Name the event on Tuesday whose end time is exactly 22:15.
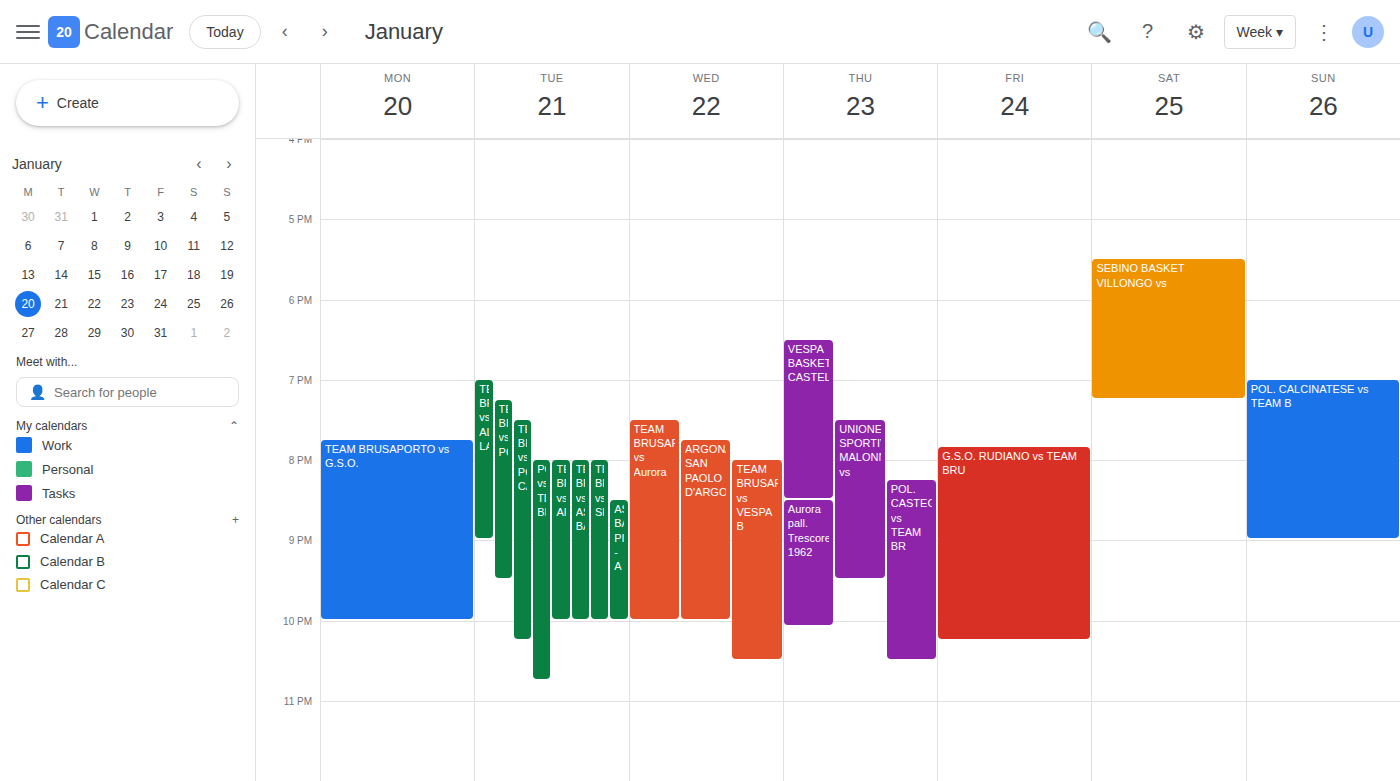
"TEAM BRUSAPORTO vs POL. CA"